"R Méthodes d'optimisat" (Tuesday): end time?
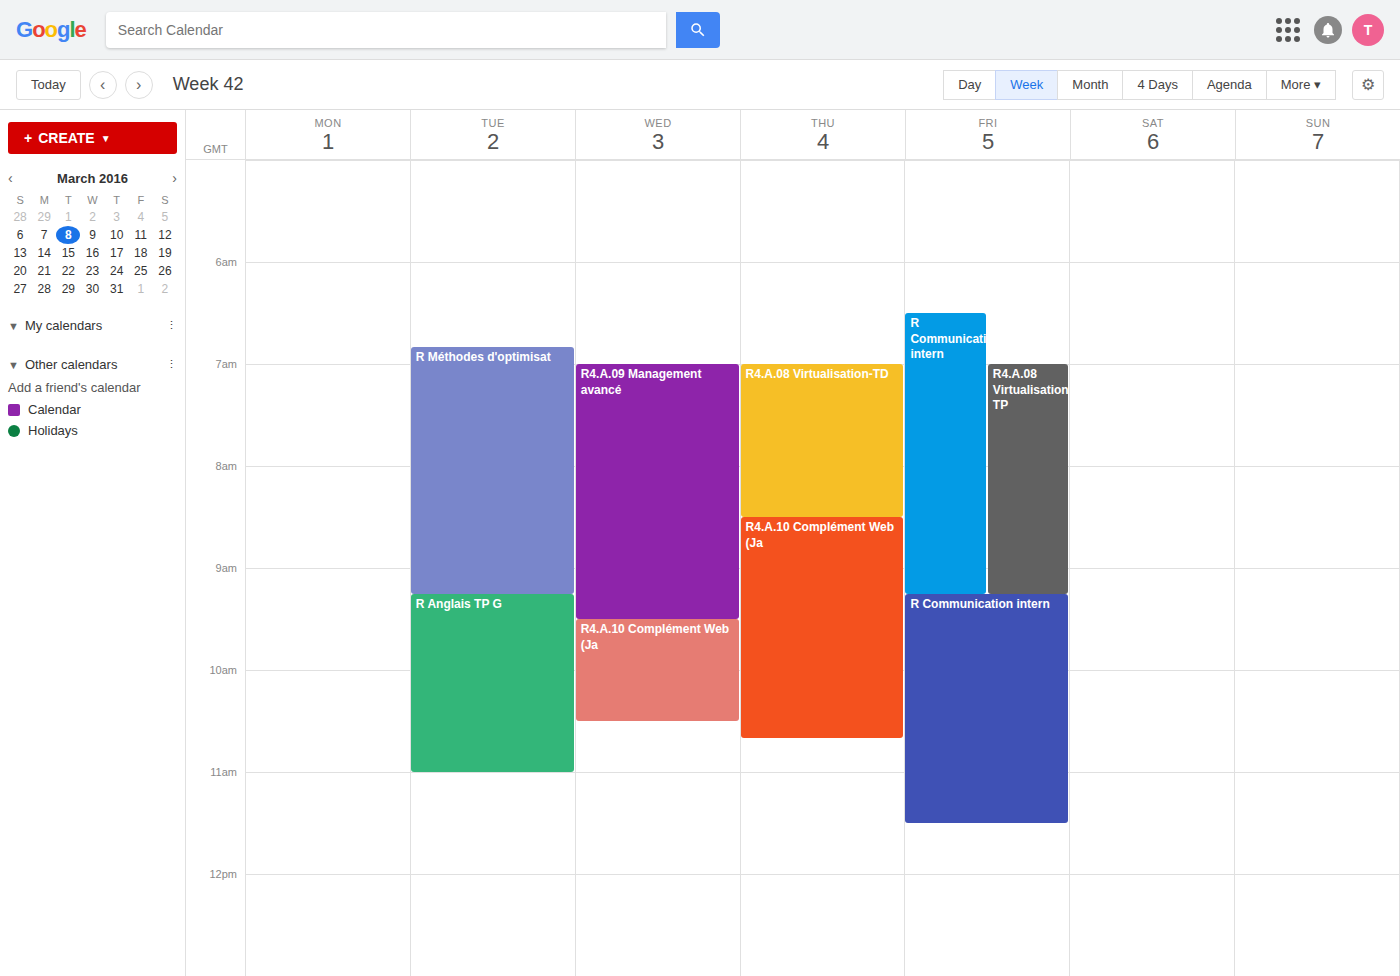
9:15 AM